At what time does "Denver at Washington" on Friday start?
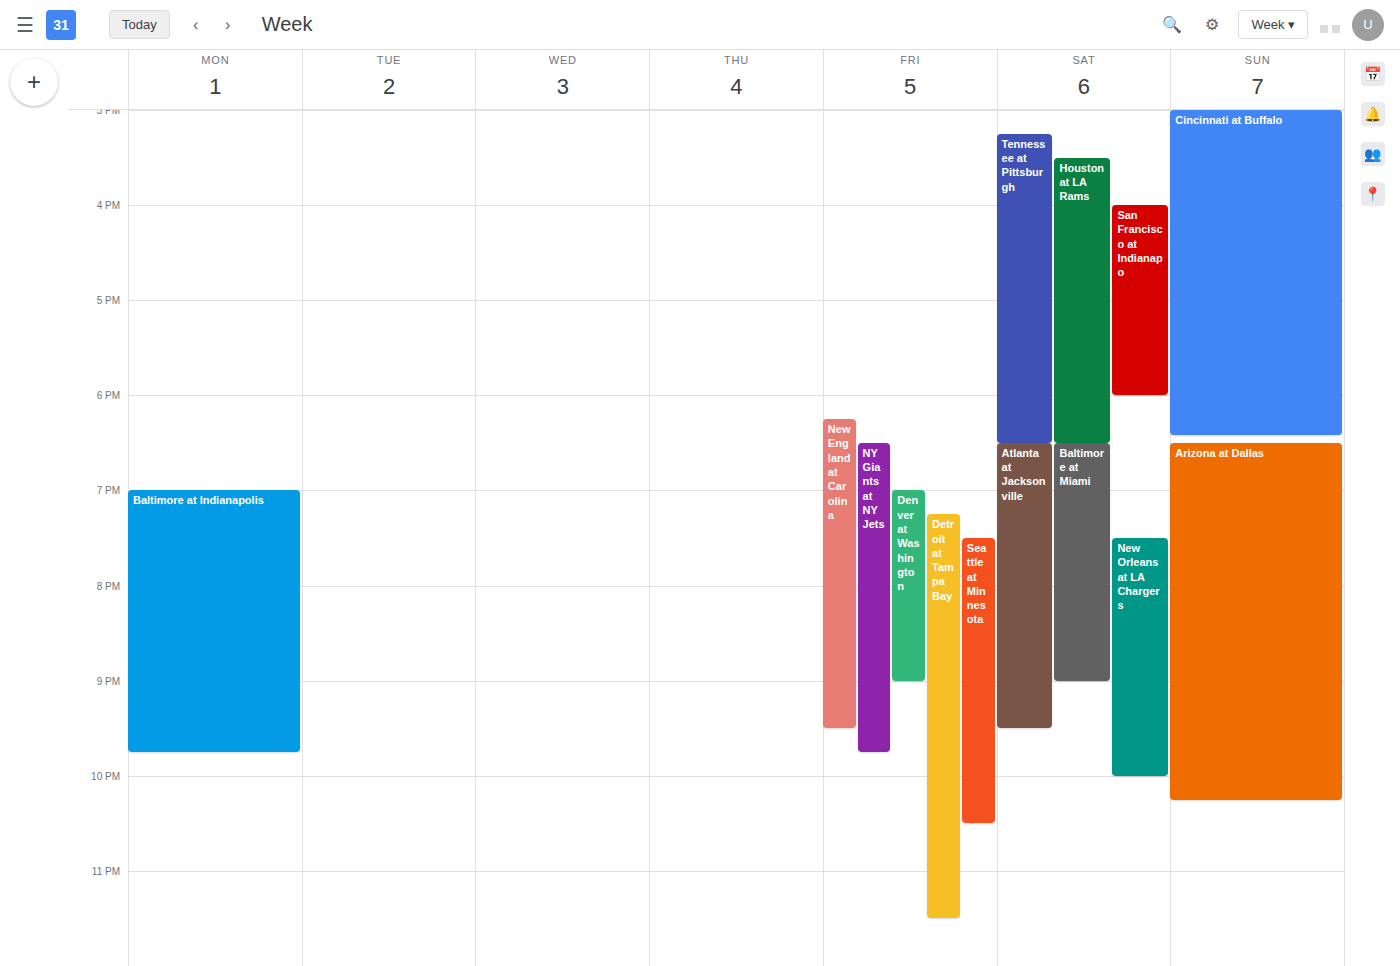
7:00 PM